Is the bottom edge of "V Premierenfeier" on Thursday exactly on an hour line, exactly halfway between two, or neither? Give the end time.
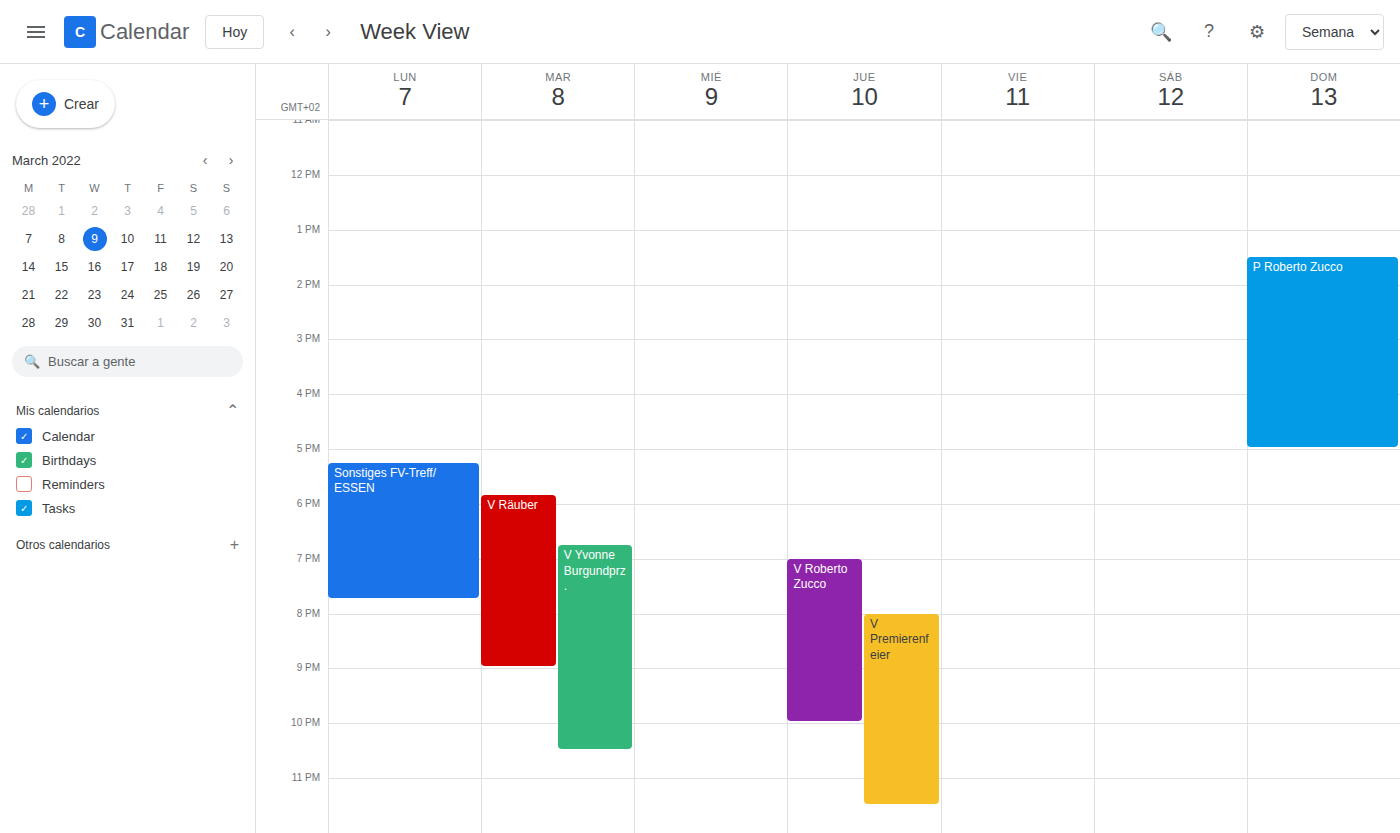
11:30 PM -- halfway between the 11 PM and 12 AM lines.